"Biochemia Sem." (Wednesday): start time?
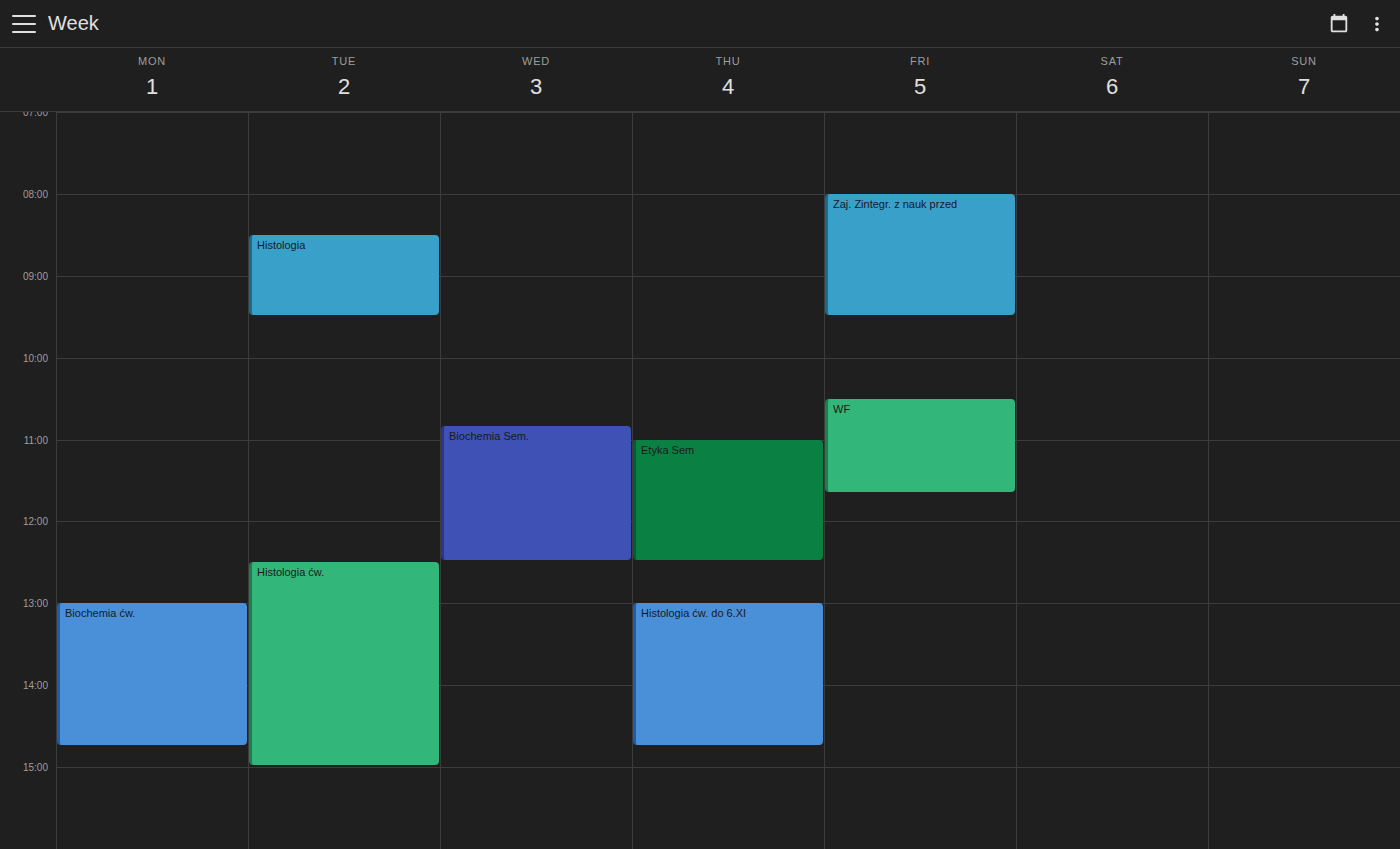
10:50 AM